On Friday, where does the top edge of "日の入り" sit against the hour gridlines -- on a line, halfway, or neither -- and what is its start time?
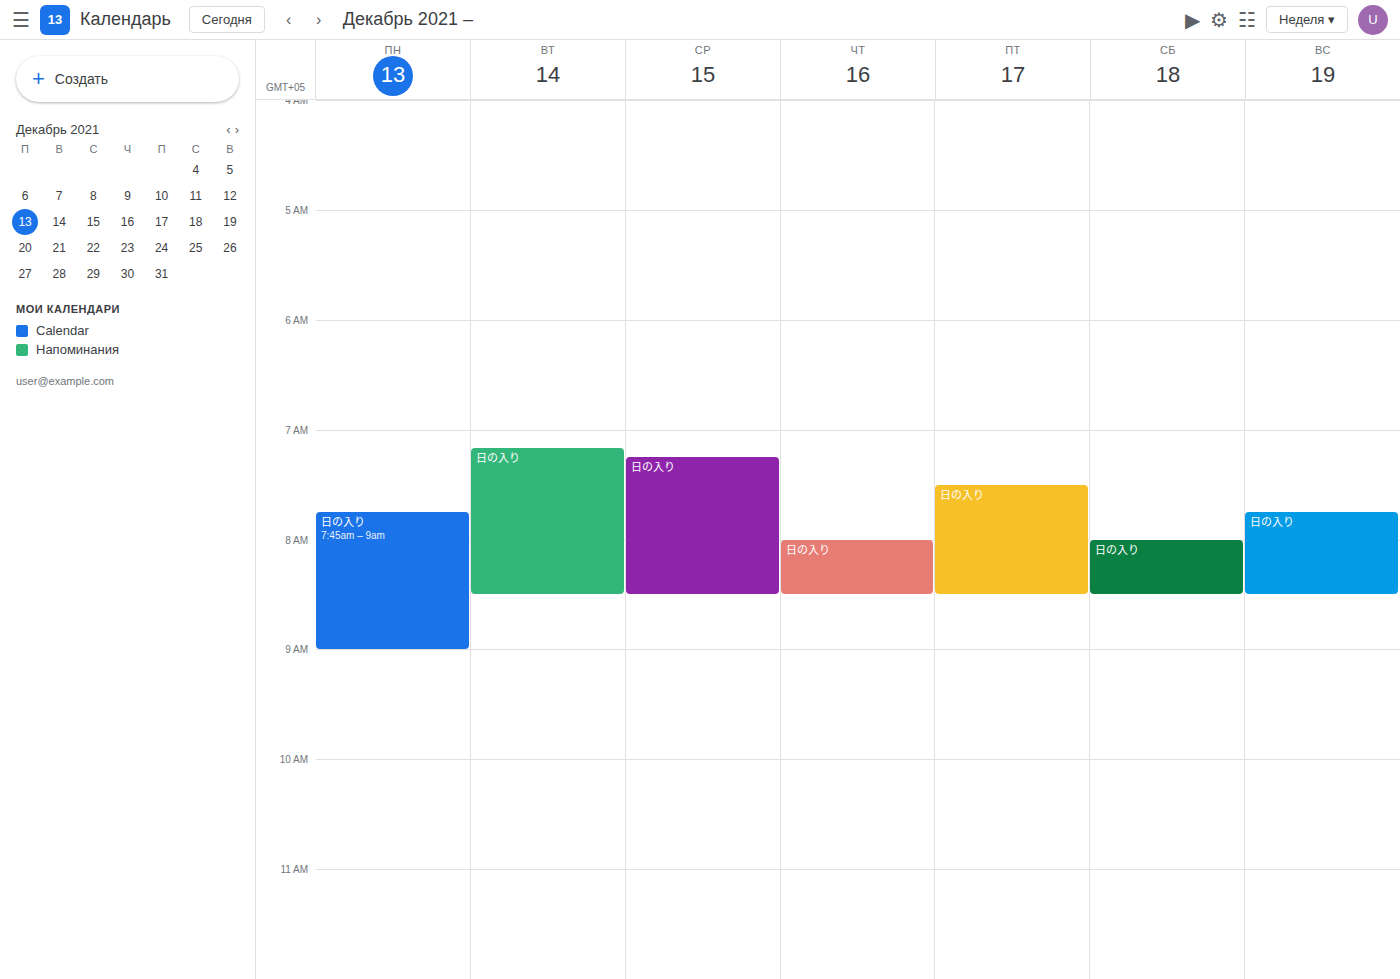
7:30 AM -- halfway between the 7 AM and 8 AM lines.